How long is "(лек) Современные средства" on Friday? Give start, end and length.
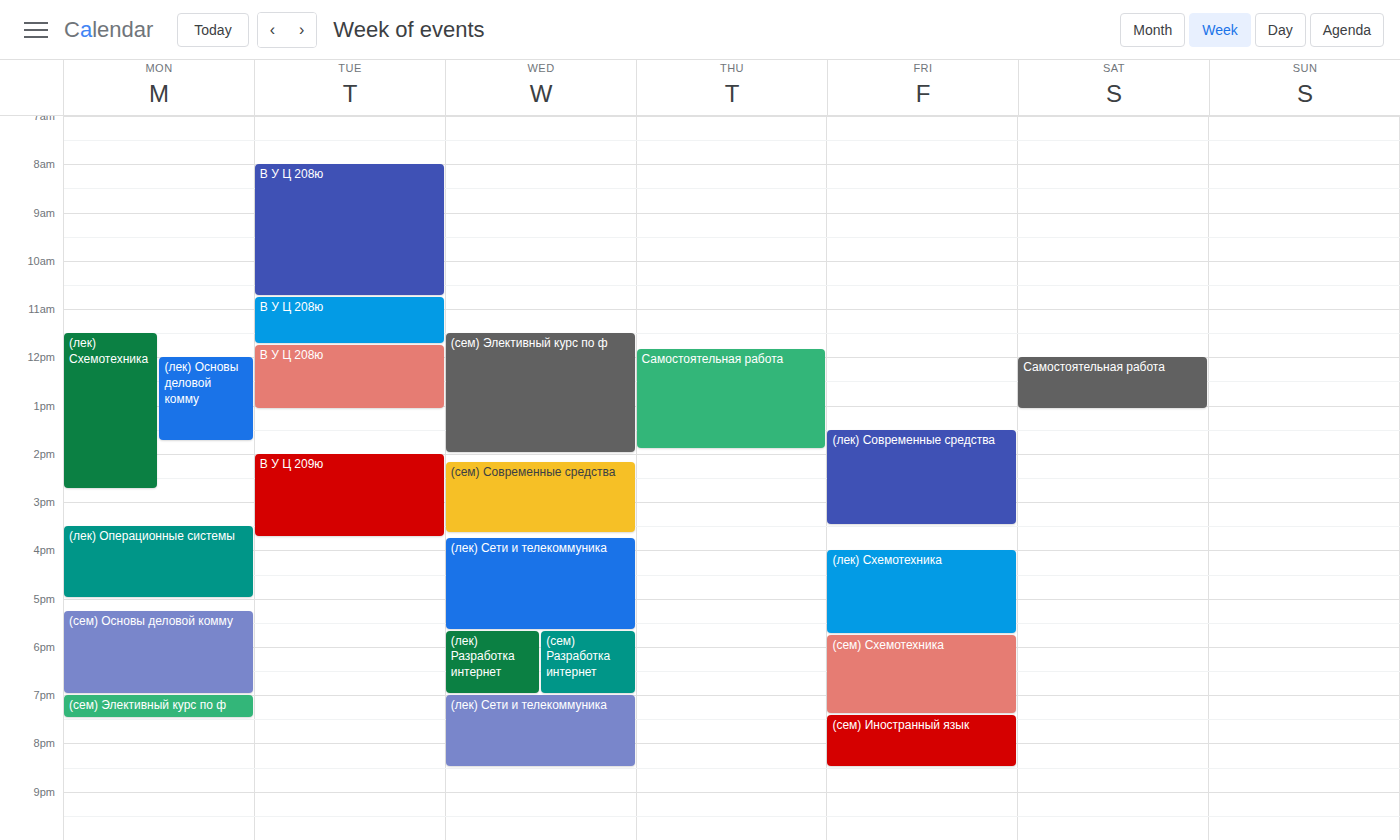
13:30 to 15:30, 2 hours